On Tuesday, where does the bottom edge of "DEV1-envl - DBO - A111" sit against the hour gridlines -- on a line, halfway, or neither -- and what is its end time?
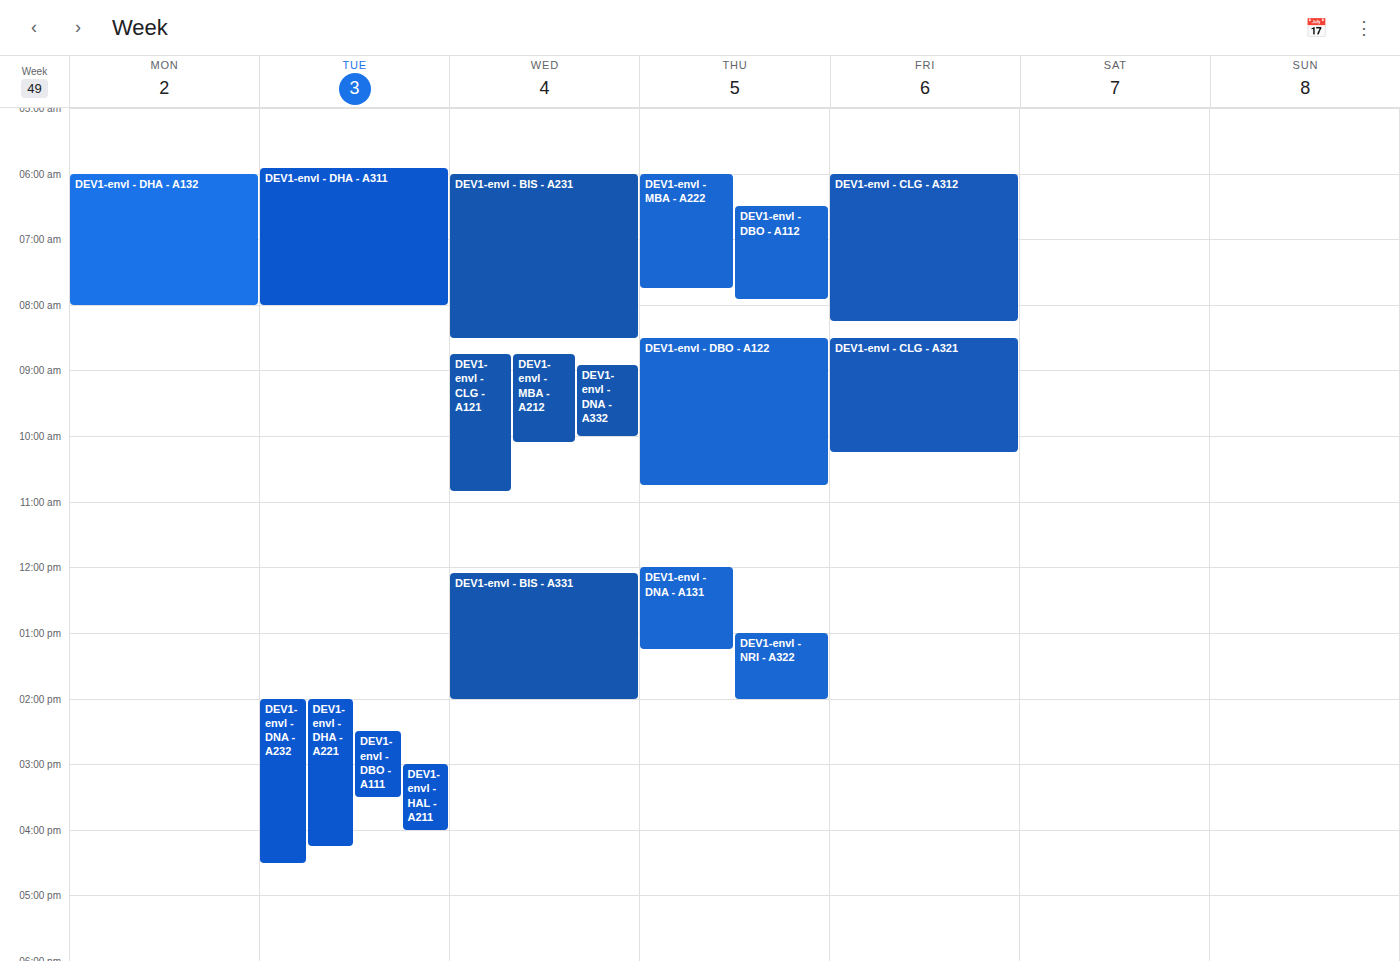
3:30 PM -- halfway between the 3 PM and 4 PM lines.